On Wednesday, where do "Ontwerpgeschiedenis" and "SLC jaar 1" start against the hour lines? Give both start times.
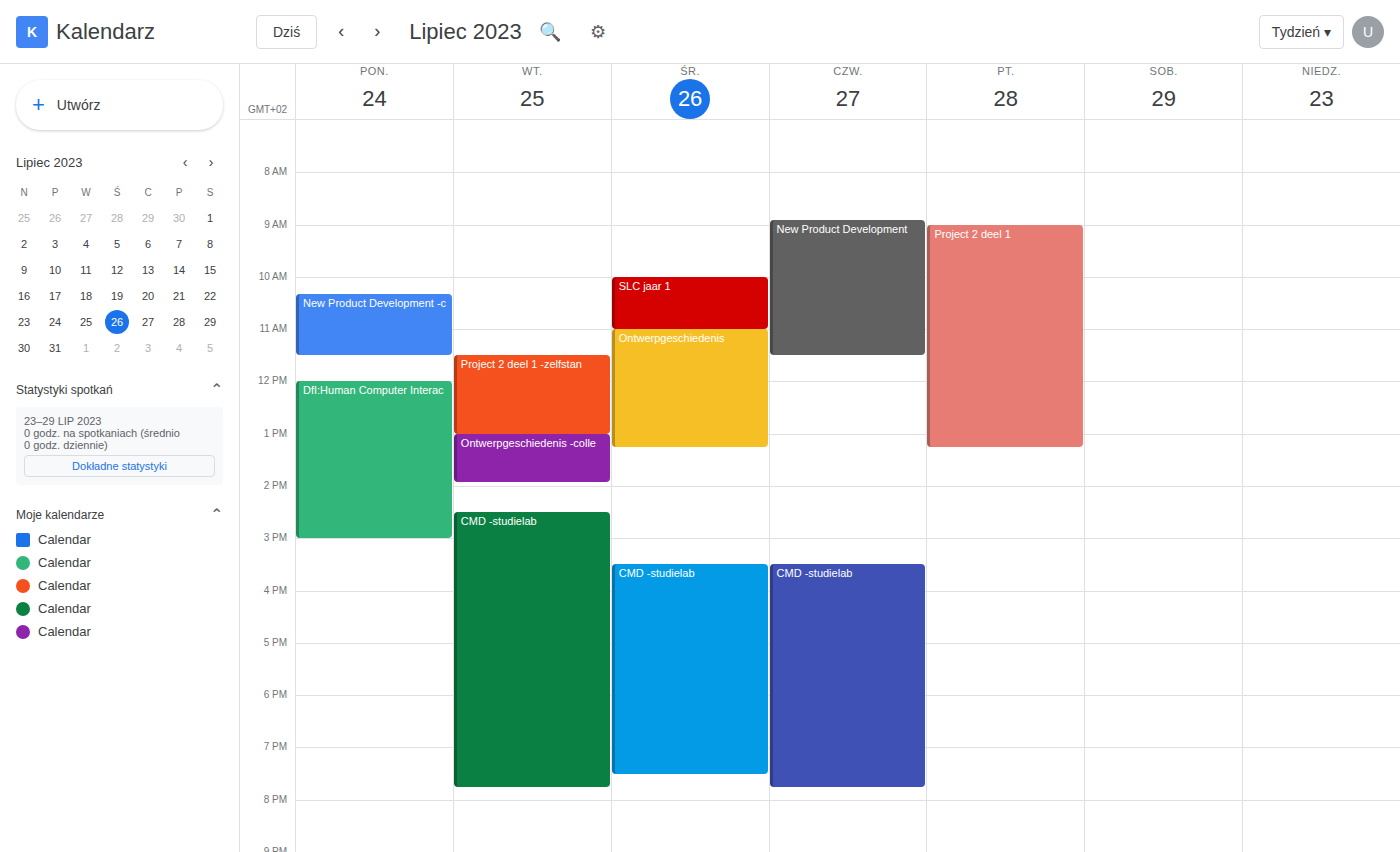
"Ontwerpgeschiedenis": 11:00 AM, exactly on the 11 AM line. "SLC jaar 1": 10:00 AM, exactly on the 10 AM line.